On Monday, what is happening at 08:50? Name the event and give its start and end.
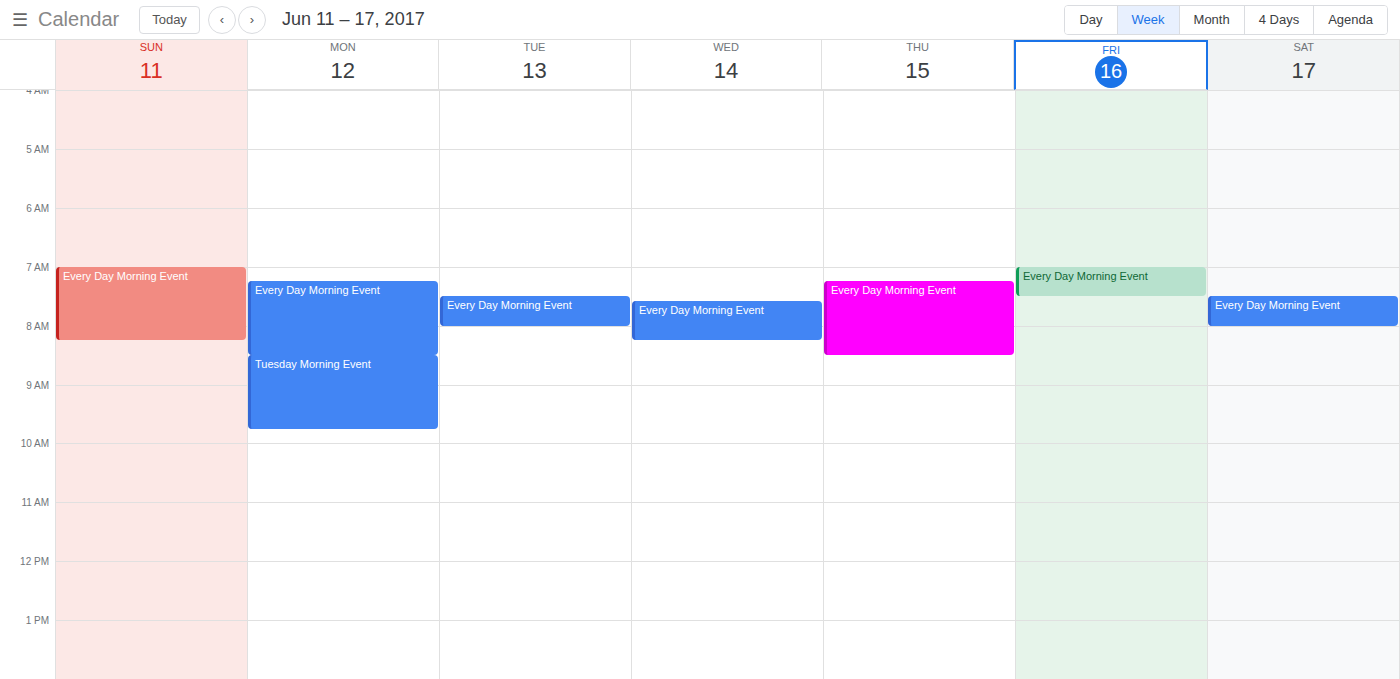
"Tuesday Morning Event", 08:30 to 09:45